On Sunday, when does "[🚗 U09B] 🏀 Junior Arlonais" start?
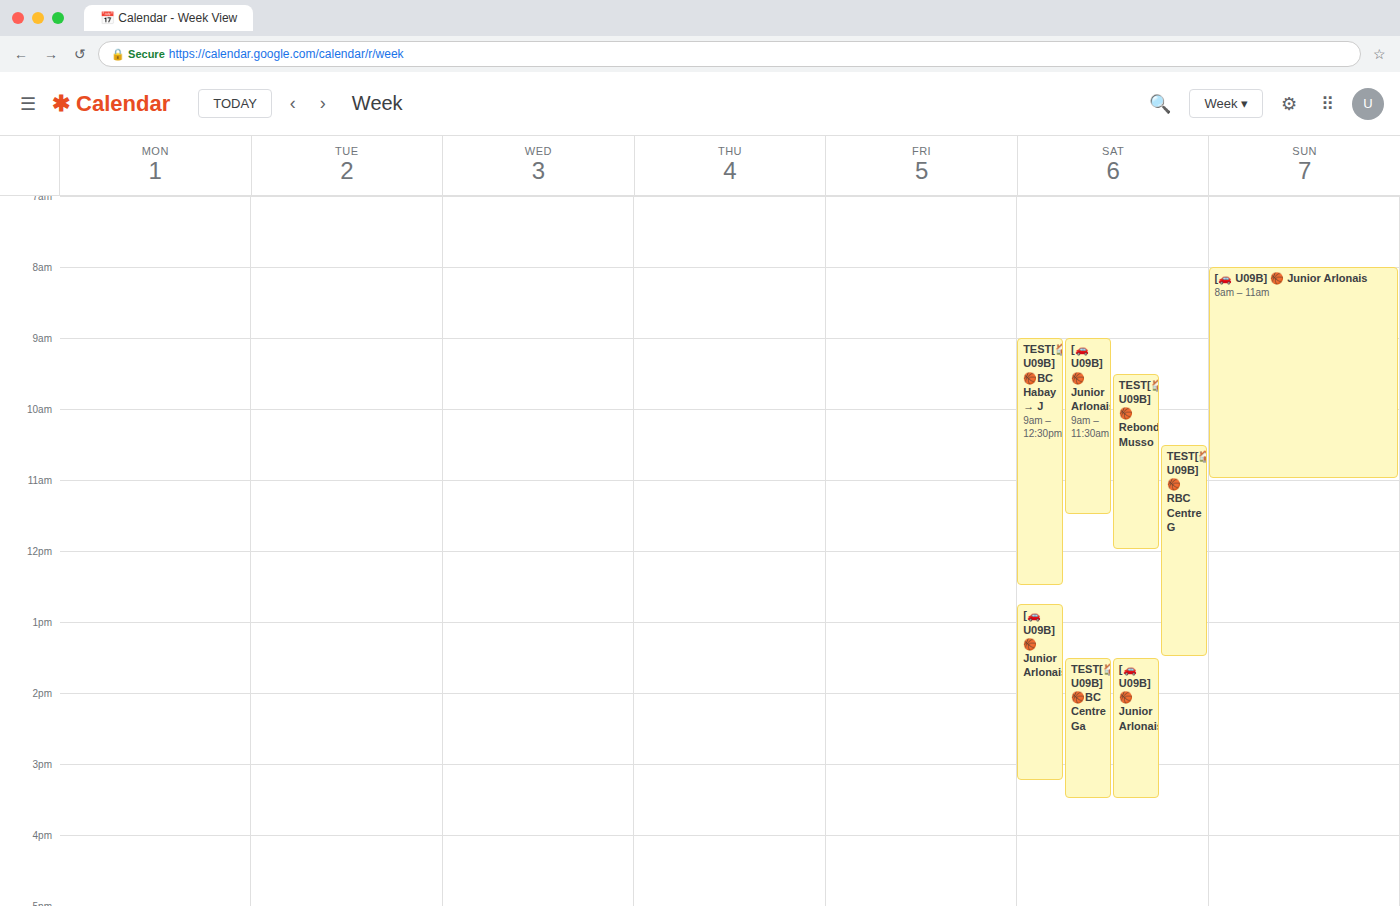
8:00 AM